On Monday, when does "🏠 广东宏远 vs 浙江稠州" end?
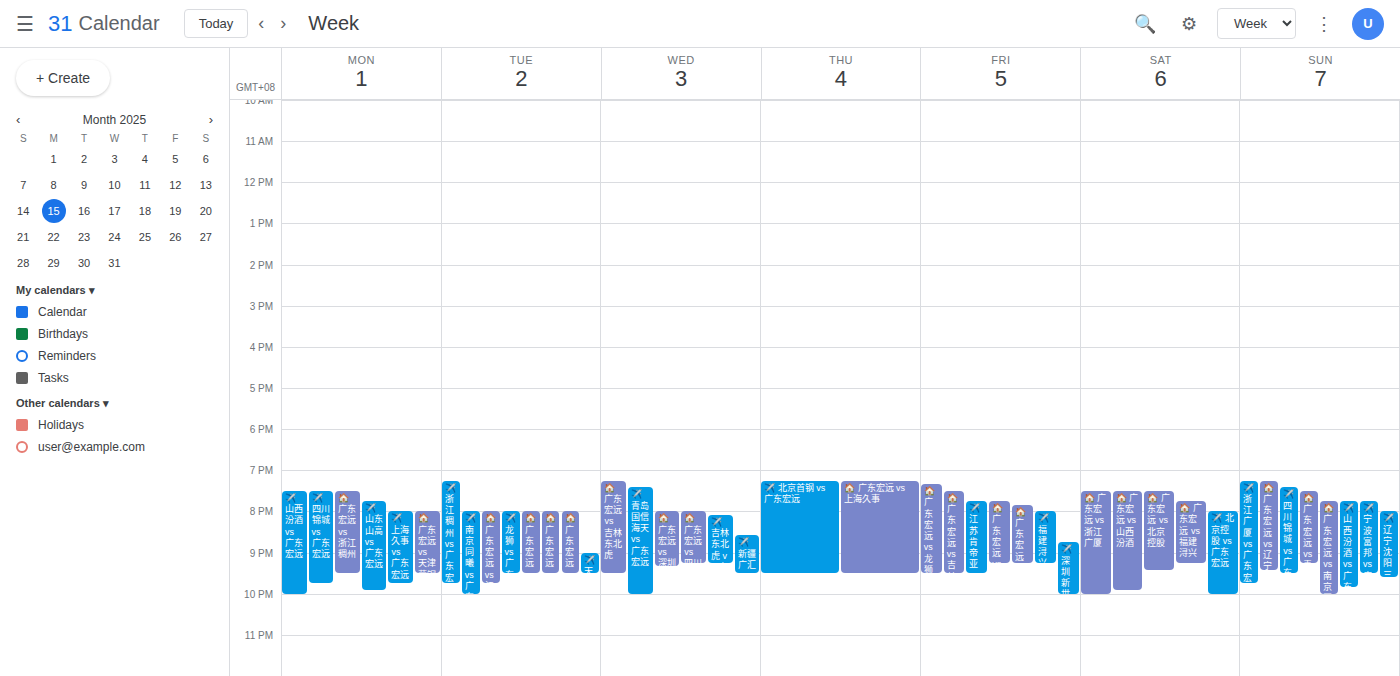
9:30 PM